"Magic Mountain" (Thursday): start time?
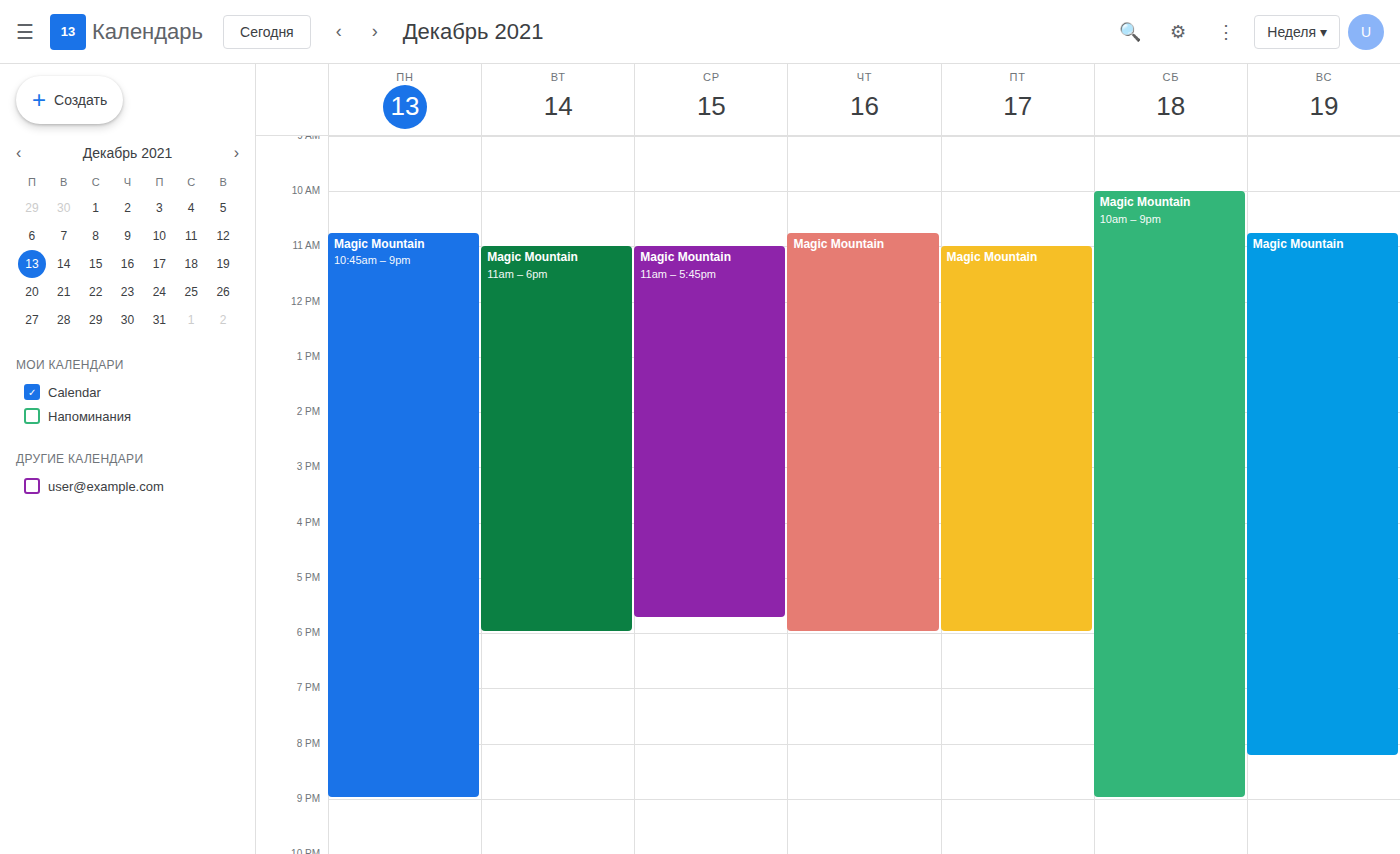
10:45 AM